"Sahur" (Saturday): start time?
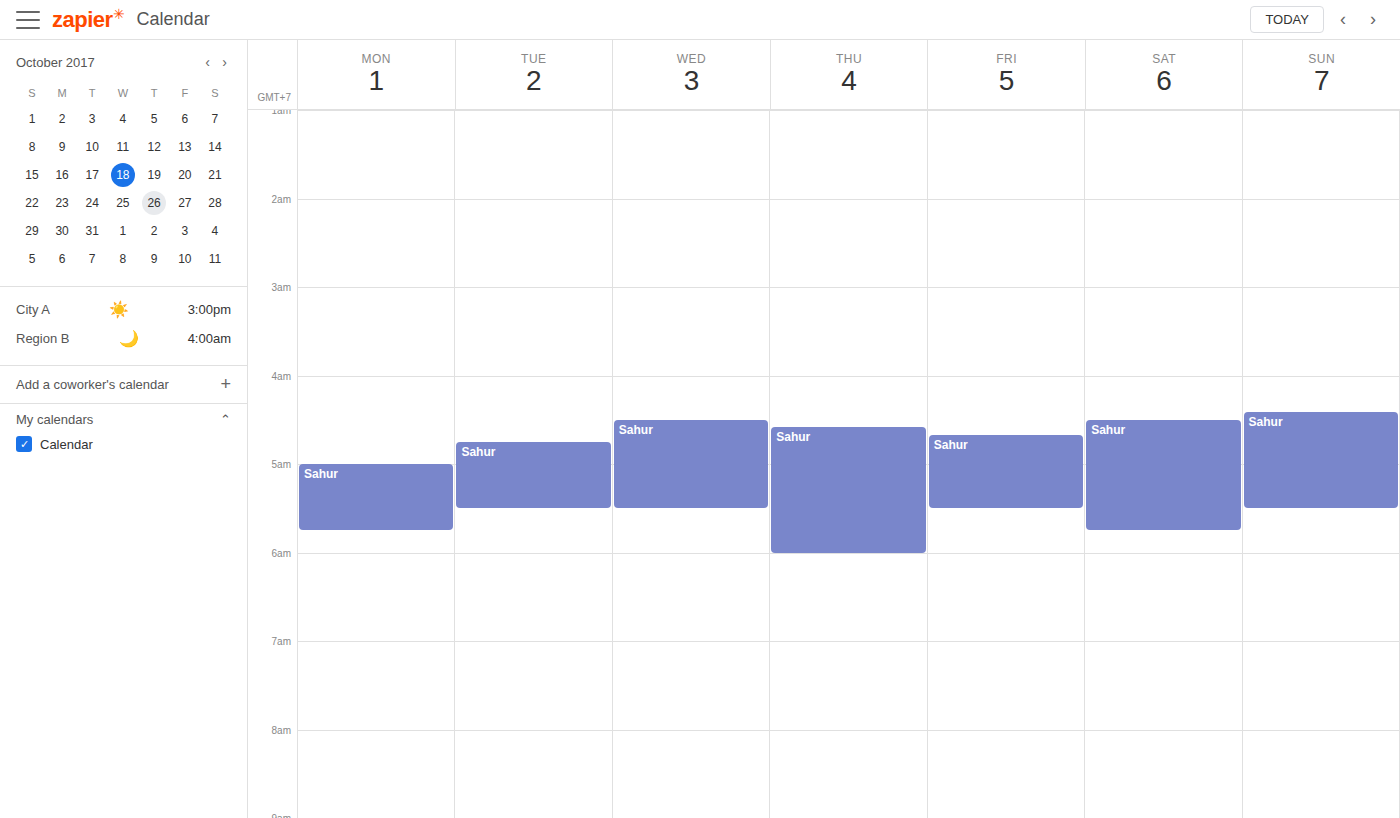
4:30 AM